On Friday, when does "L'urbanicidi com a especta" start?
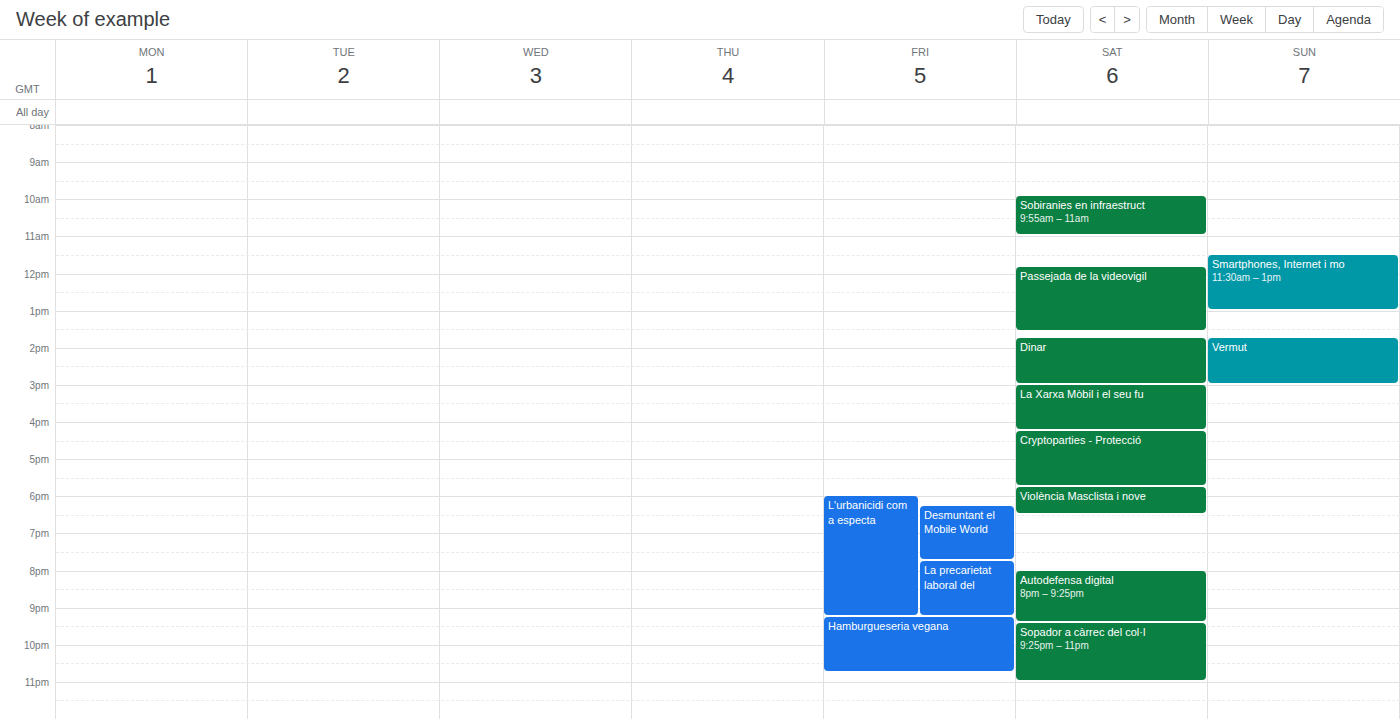
18:00